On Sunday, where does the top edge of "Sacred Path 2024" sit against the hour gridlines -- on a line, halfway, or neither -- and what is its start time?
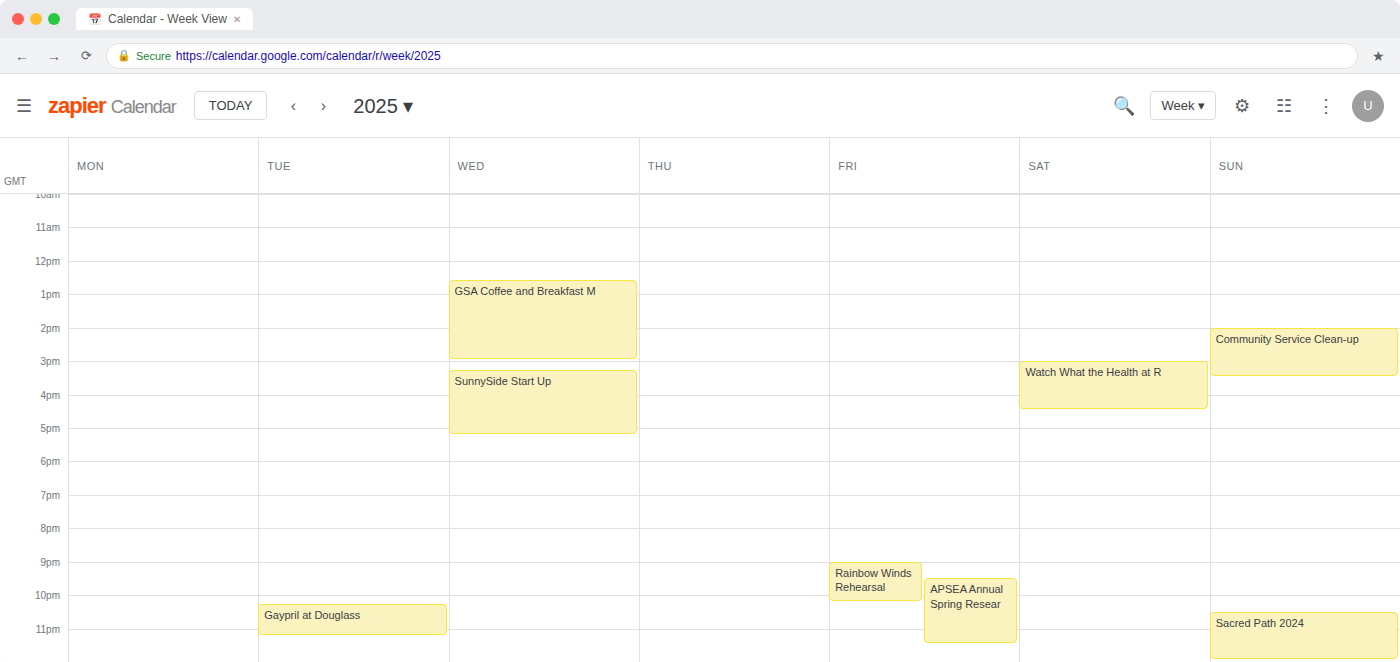
10:30 PM -- halfway between the 10 PM and 11 PM lines.